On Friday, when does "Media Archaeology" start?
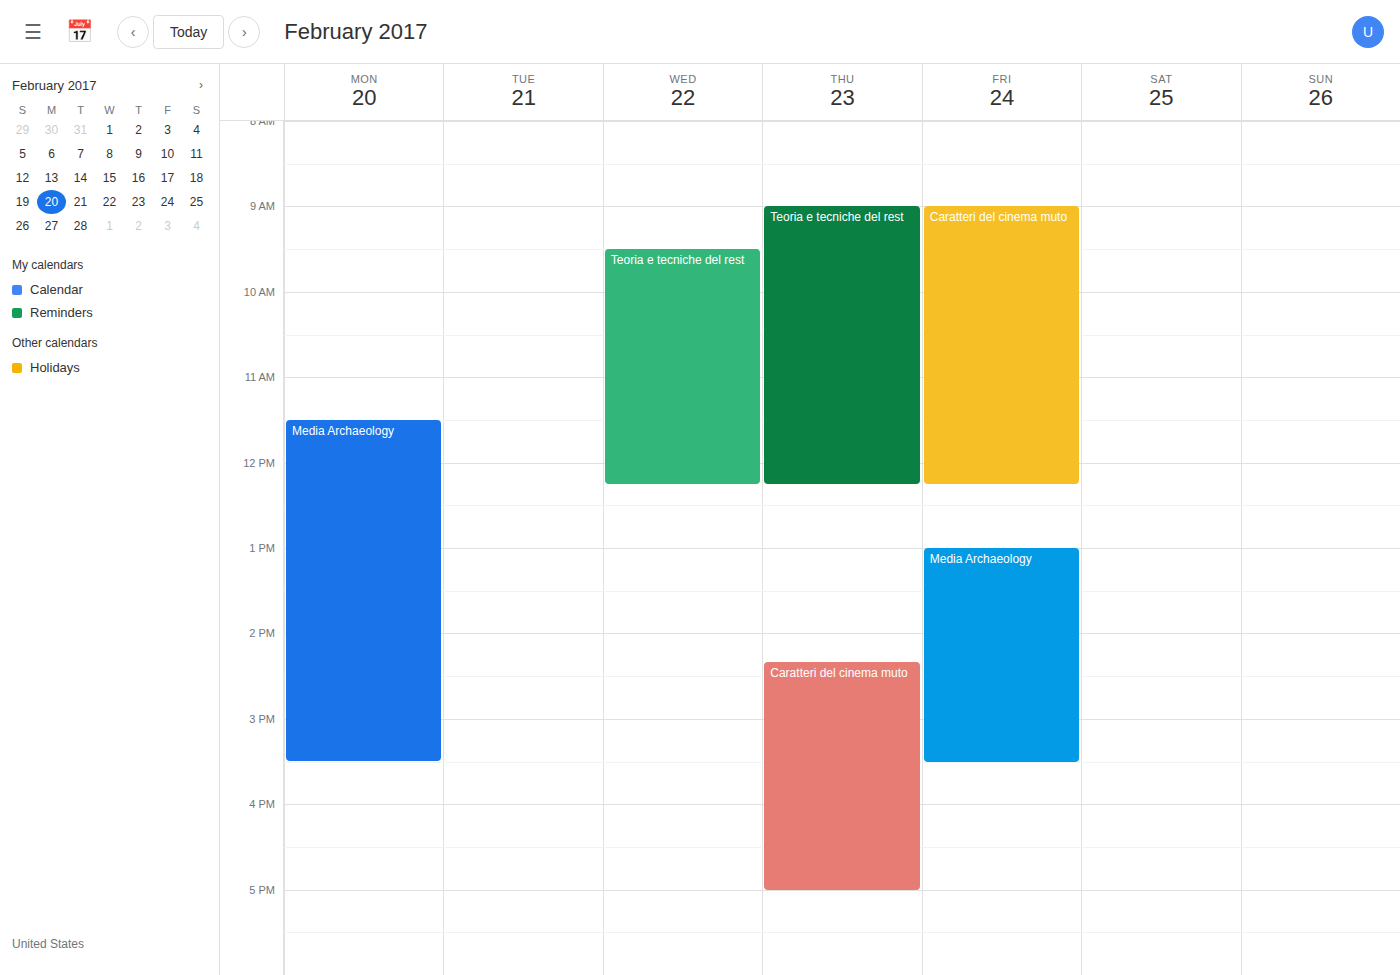
1:00 PM